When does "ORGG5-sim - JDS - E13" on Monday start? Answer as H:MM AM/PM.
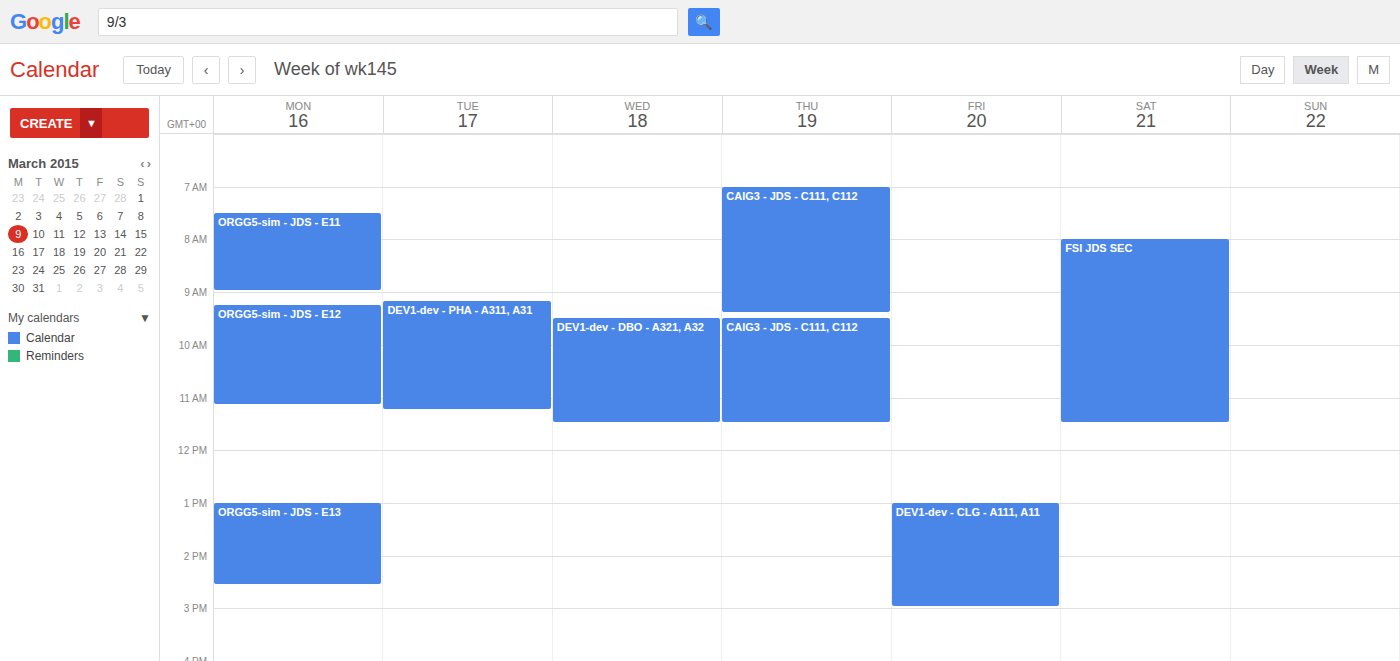
1:00 PM